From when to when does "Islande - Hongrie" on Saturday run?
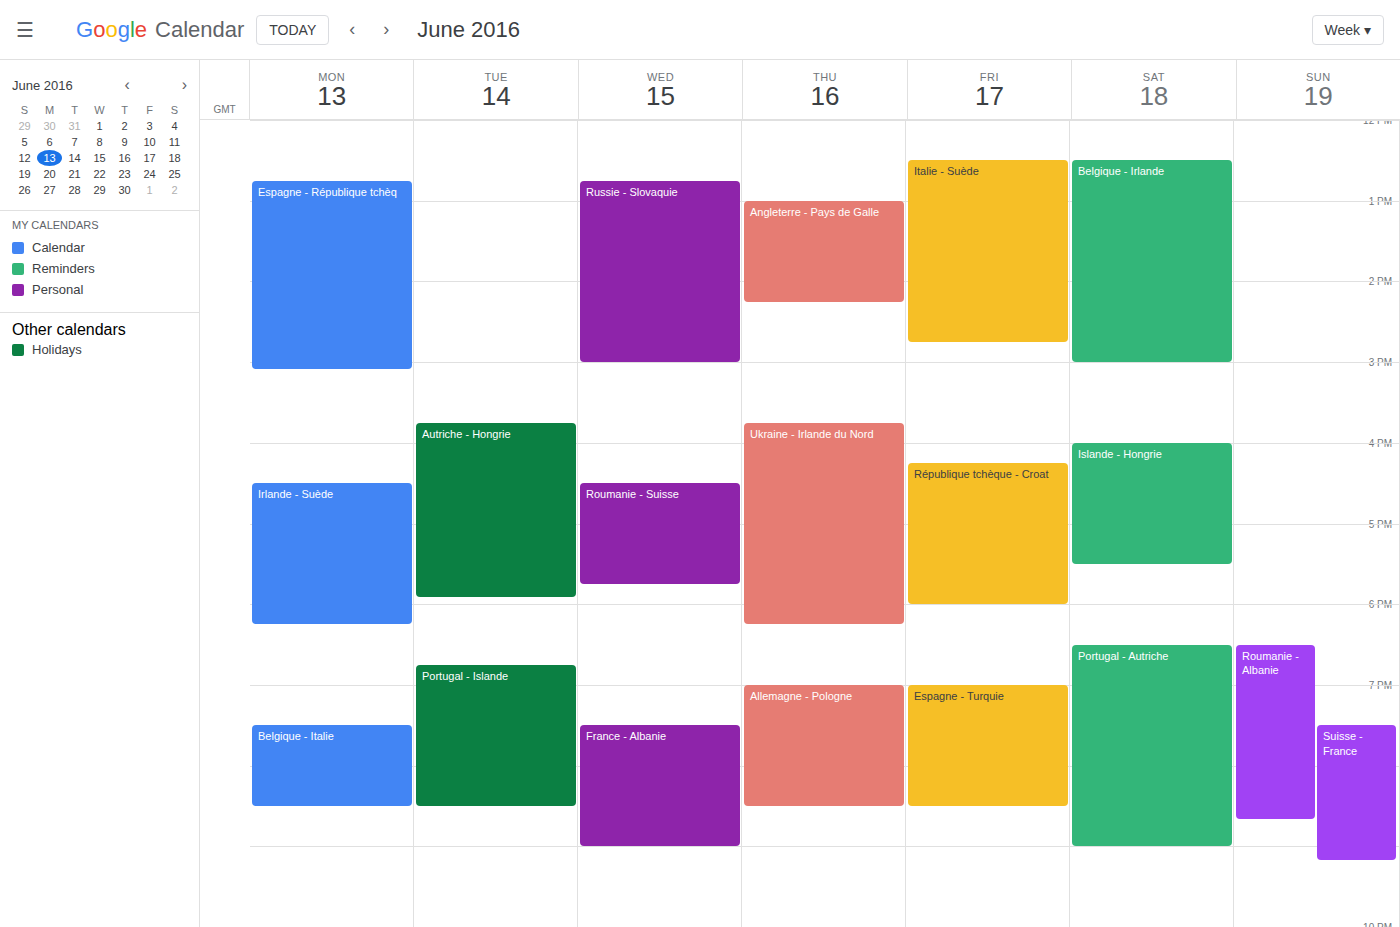
4:00 PM to 5:30 PM